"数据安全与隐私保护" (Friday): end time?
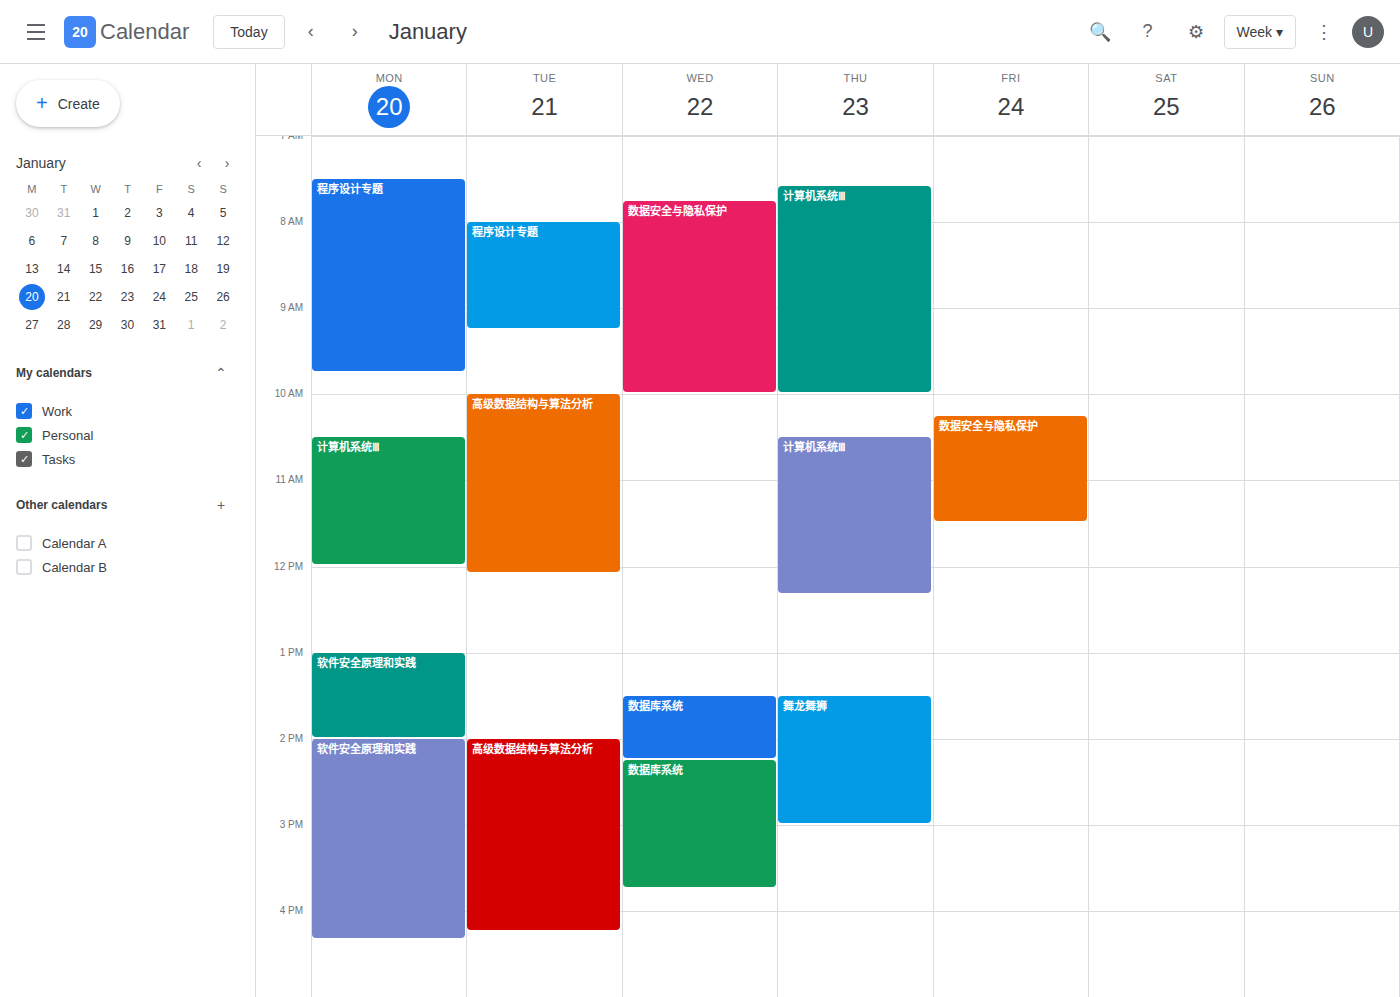
11:30 AM